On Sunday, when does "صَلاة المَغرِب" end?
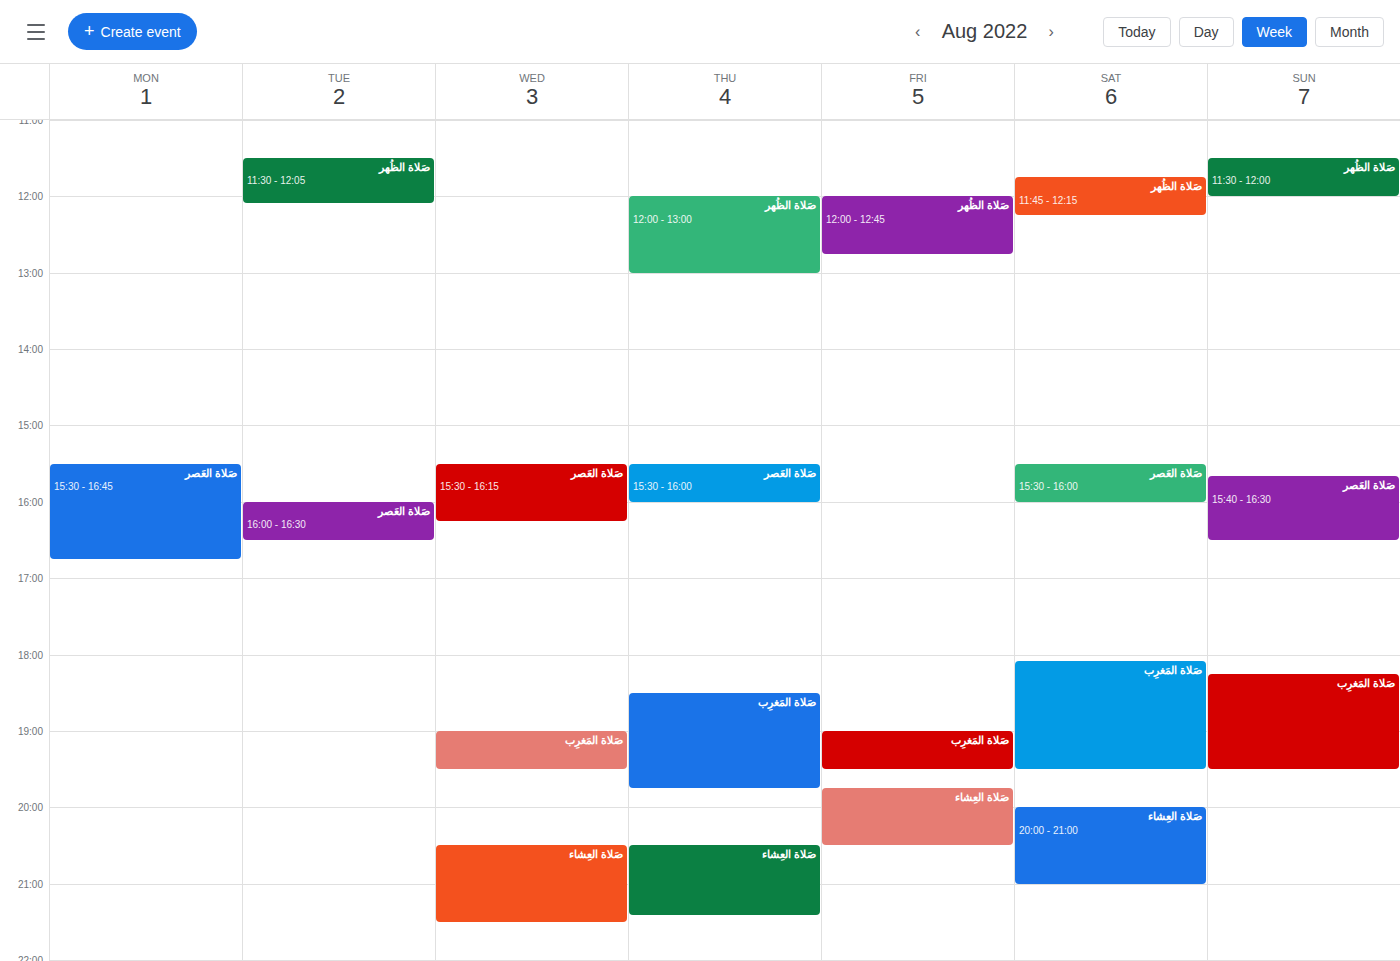
7:30 PM